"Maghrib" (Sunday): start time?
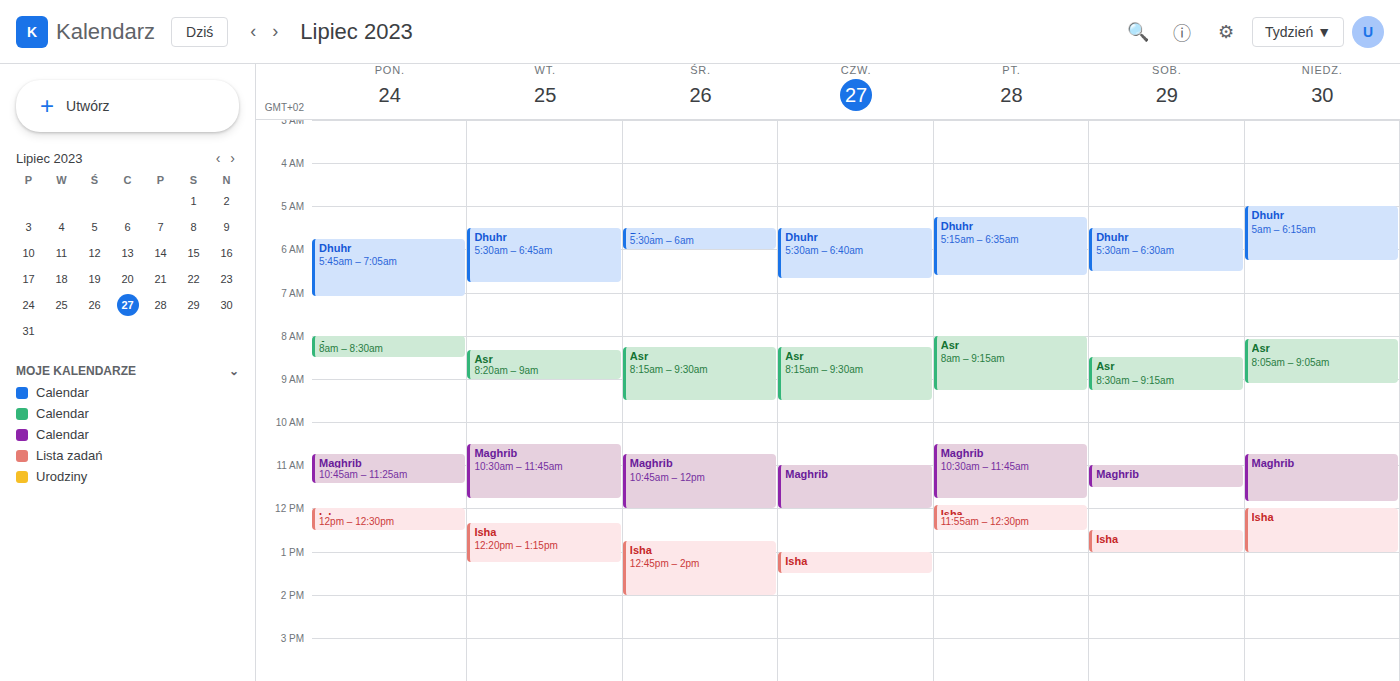
10:45 AM